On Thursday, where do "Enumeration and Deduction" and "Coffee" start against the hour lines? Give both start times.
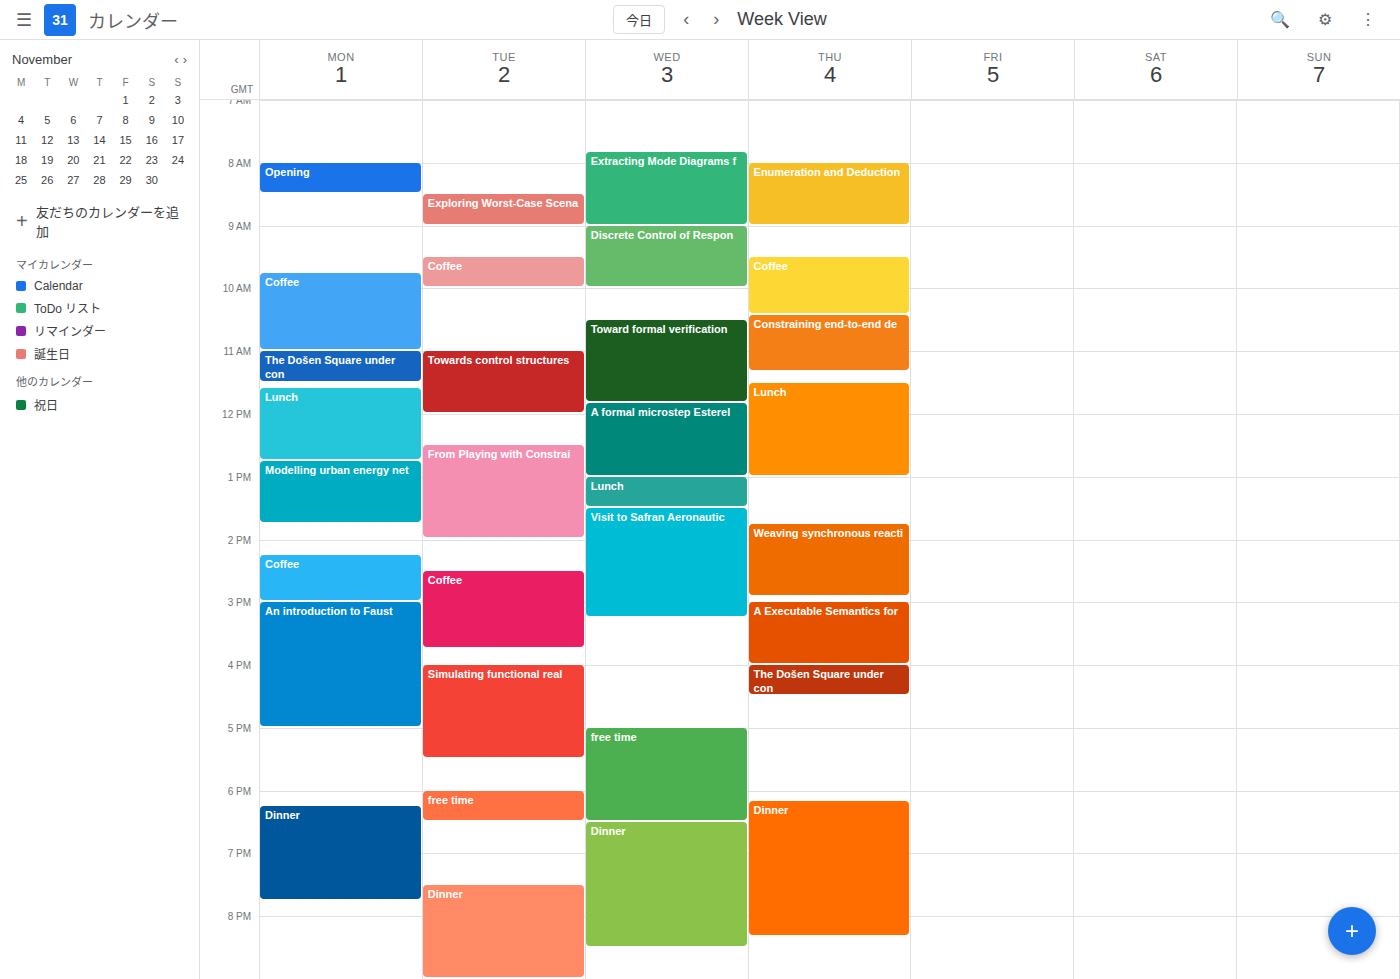
"Enumeration and Deduction": 8:00 AM, exactly on the 8 AM line. "Coffee": 9:30 AM, halfway between the 9 AM and 10 AM lines.